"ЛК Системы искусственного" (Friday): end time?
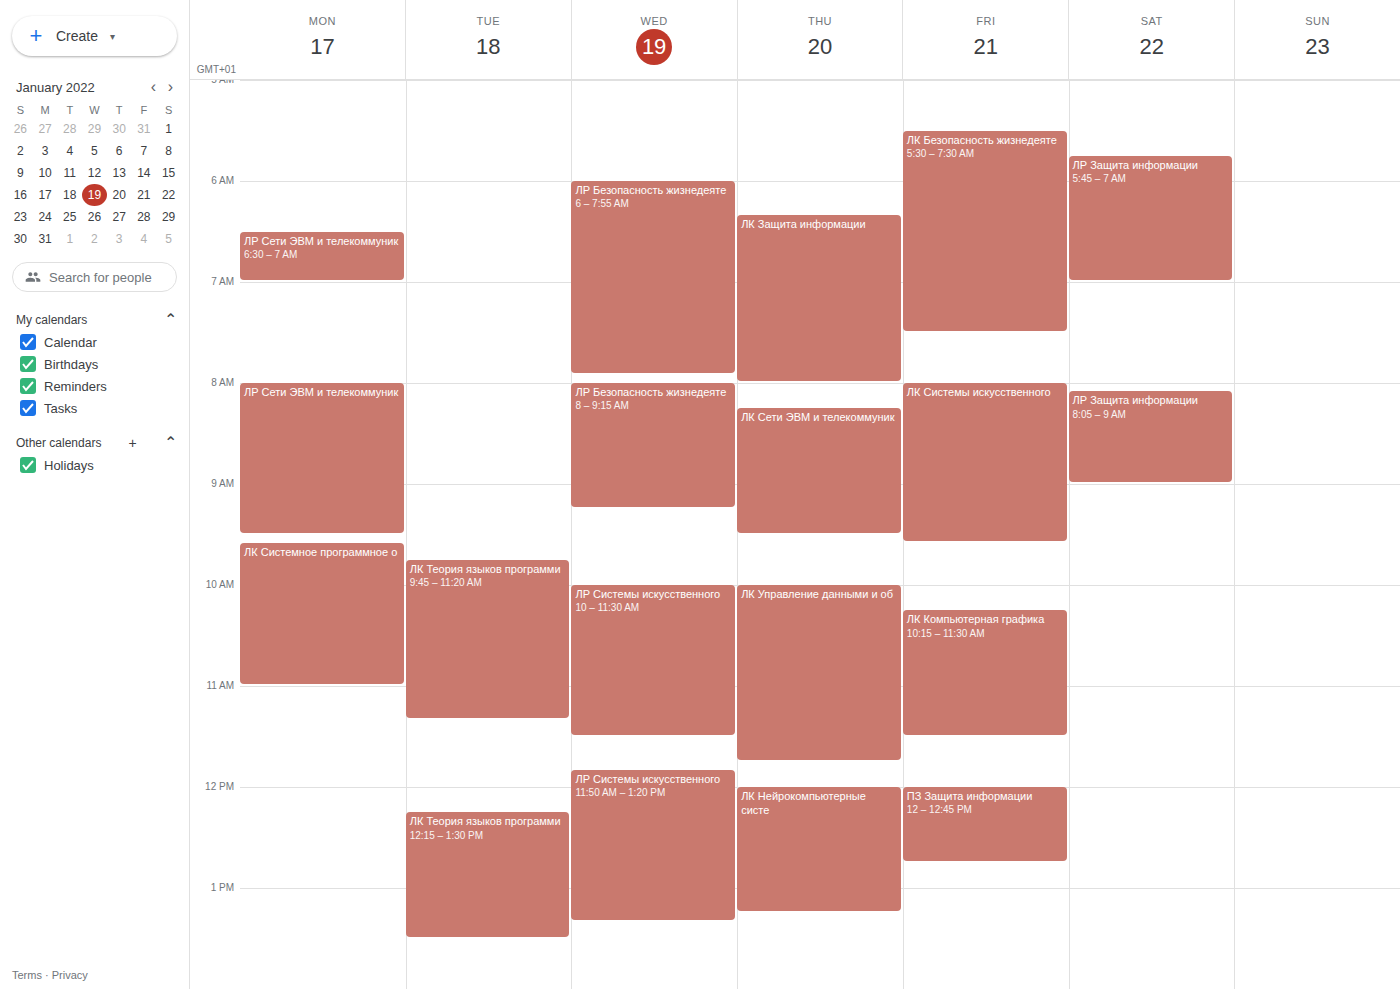
9:35 AM